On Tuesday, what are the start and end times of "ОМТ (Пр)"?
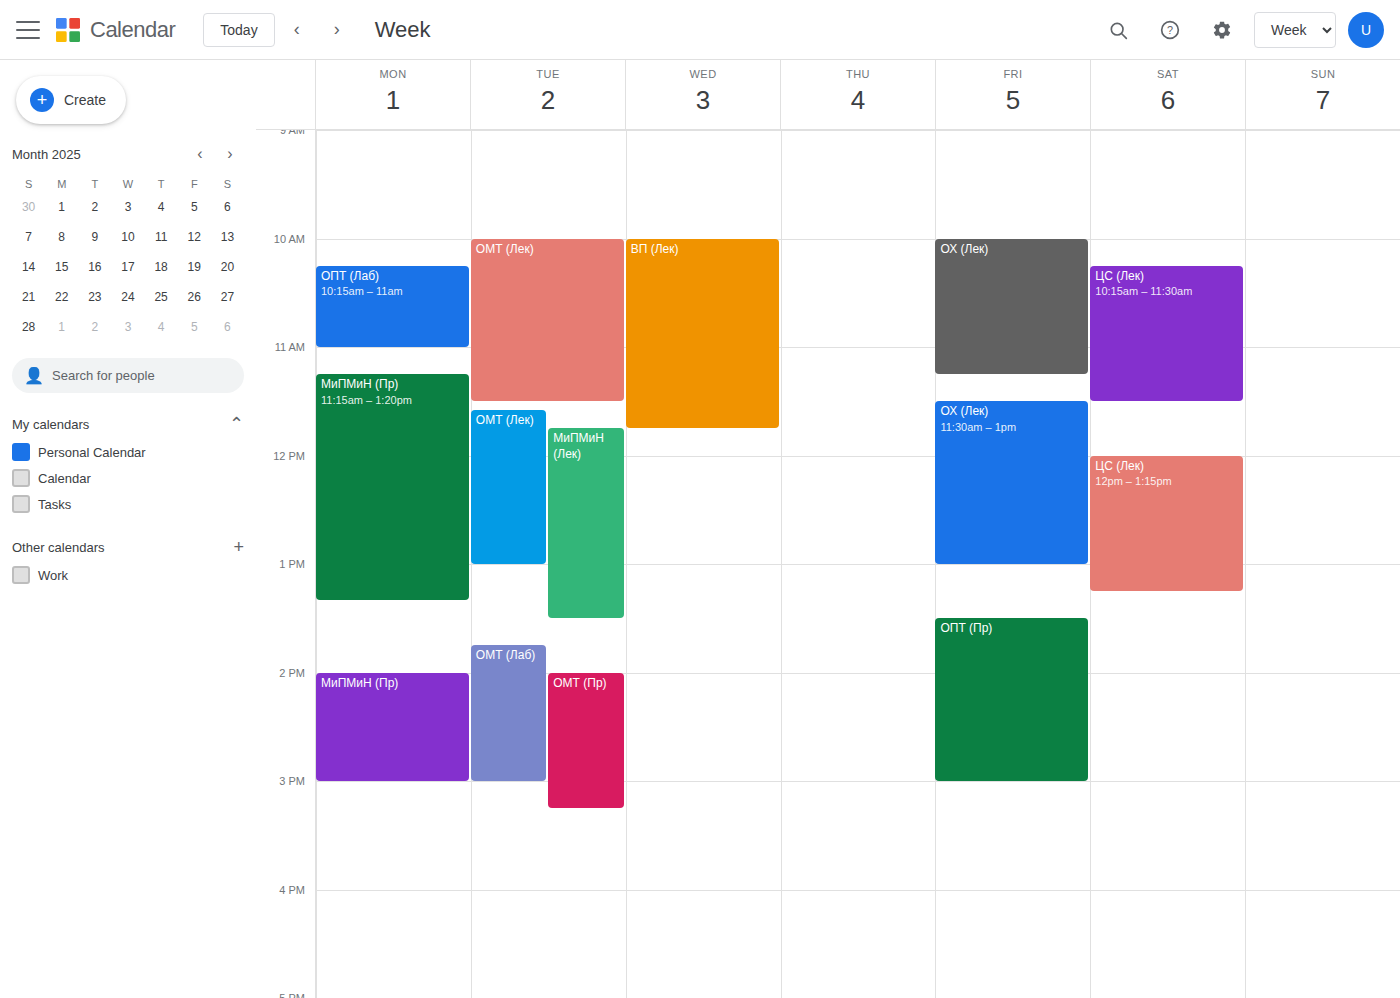
2:00 PM to 3:15 PM